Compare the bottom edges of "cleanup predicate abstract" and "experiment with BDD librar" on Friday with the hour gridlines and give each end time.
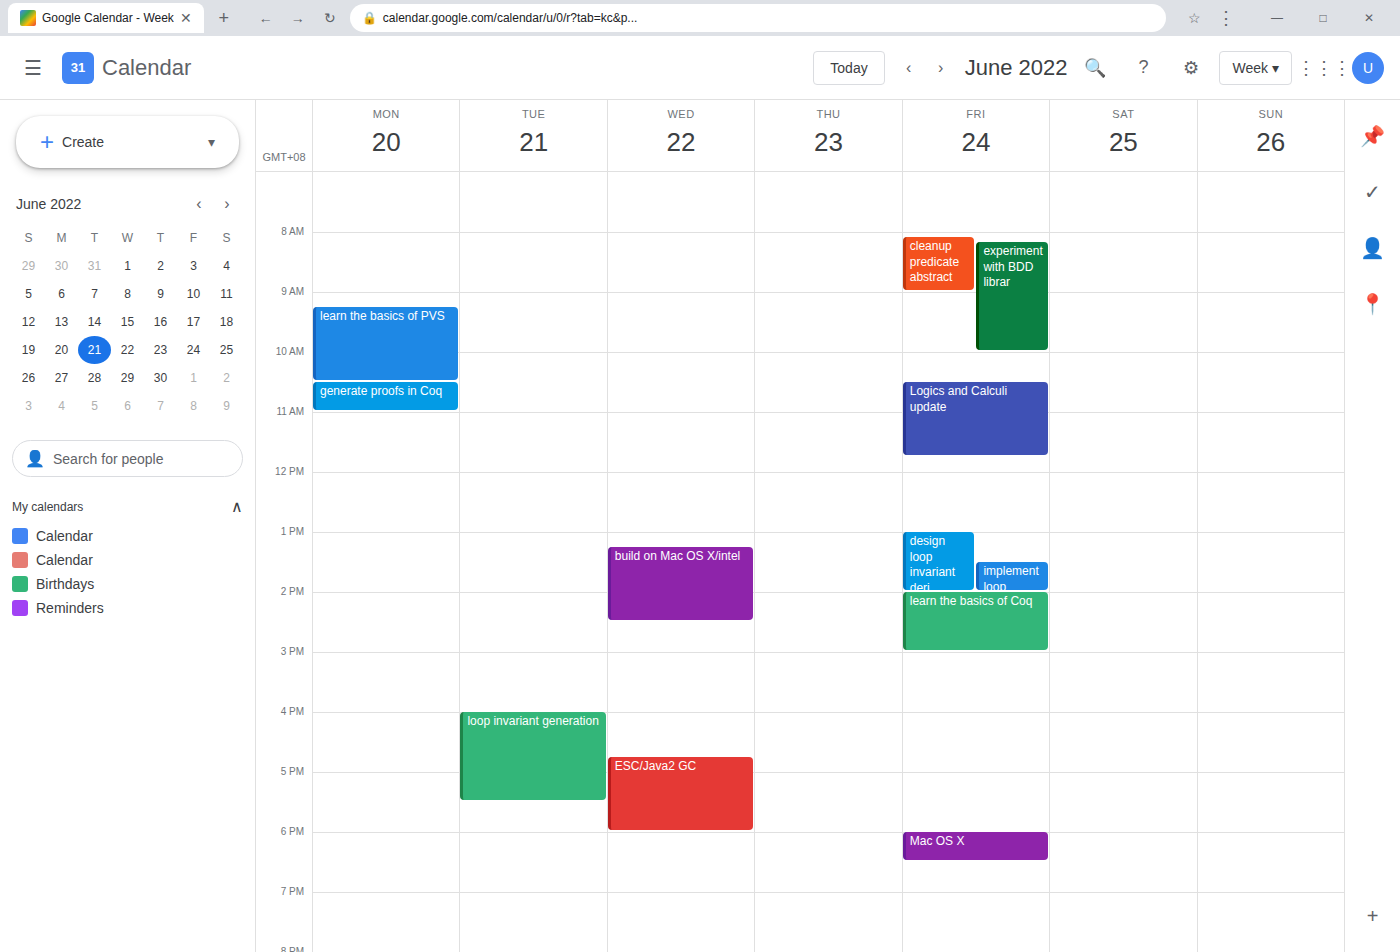
"cleanup predicate abstract": 9:00 AM, exactly on the 9 AM line. "experiment with BDD librar": 10:00 AM, exactly on the 10 AM line.